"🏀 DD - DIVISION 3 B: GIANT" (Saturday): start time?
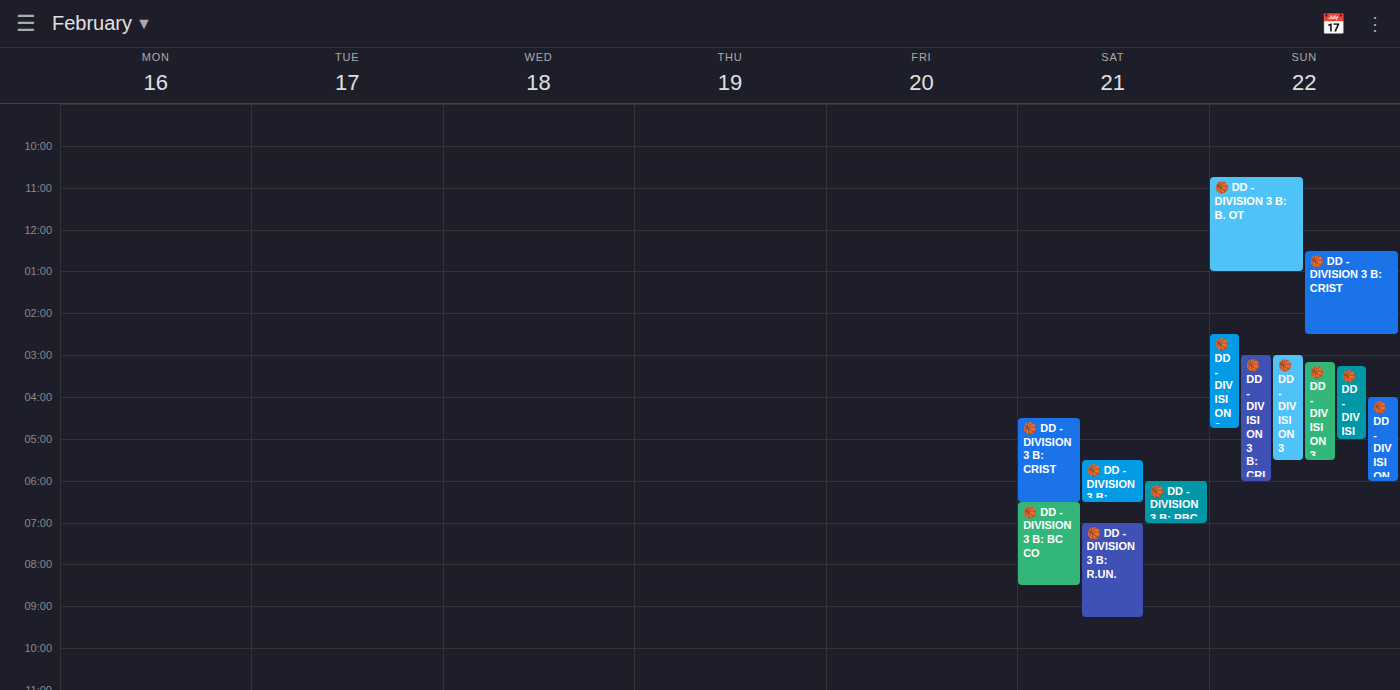
5:30 PM